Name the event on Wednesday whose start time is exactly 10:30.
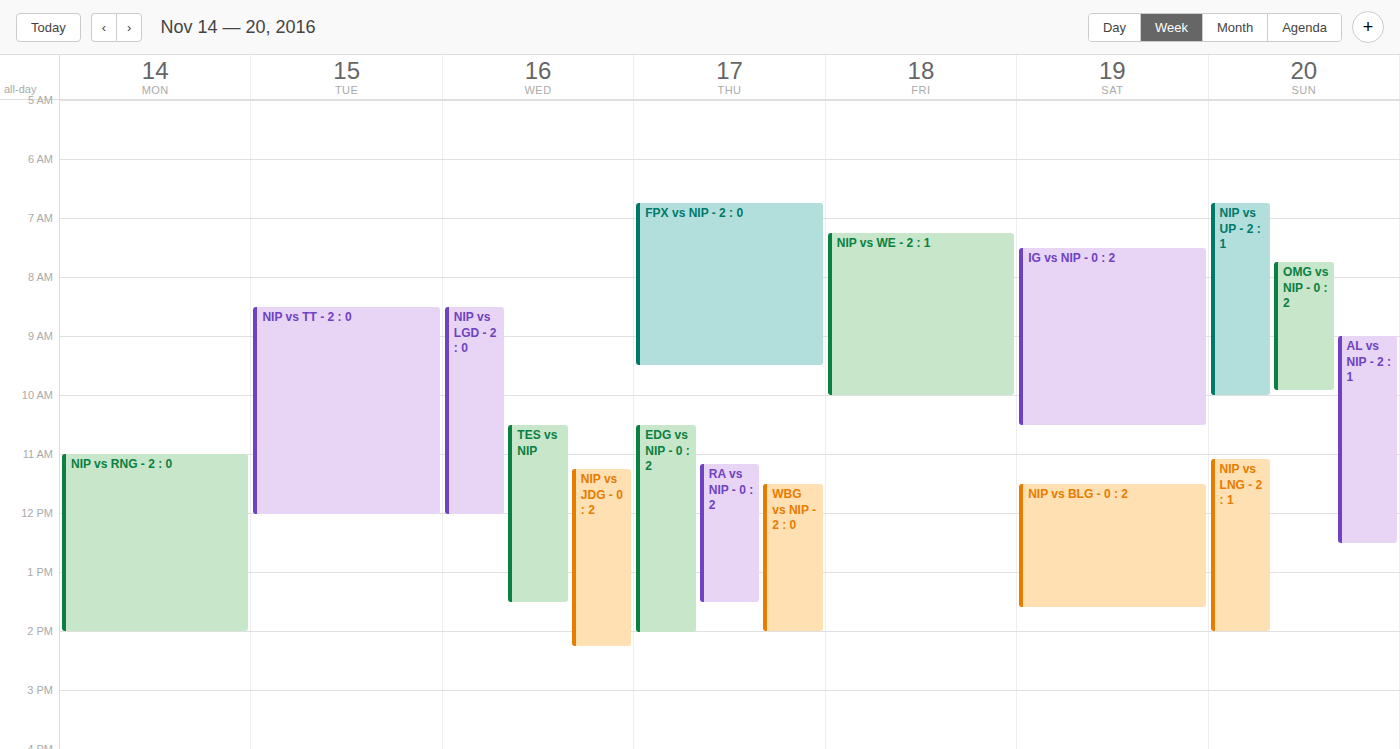
"TES vs NIP"